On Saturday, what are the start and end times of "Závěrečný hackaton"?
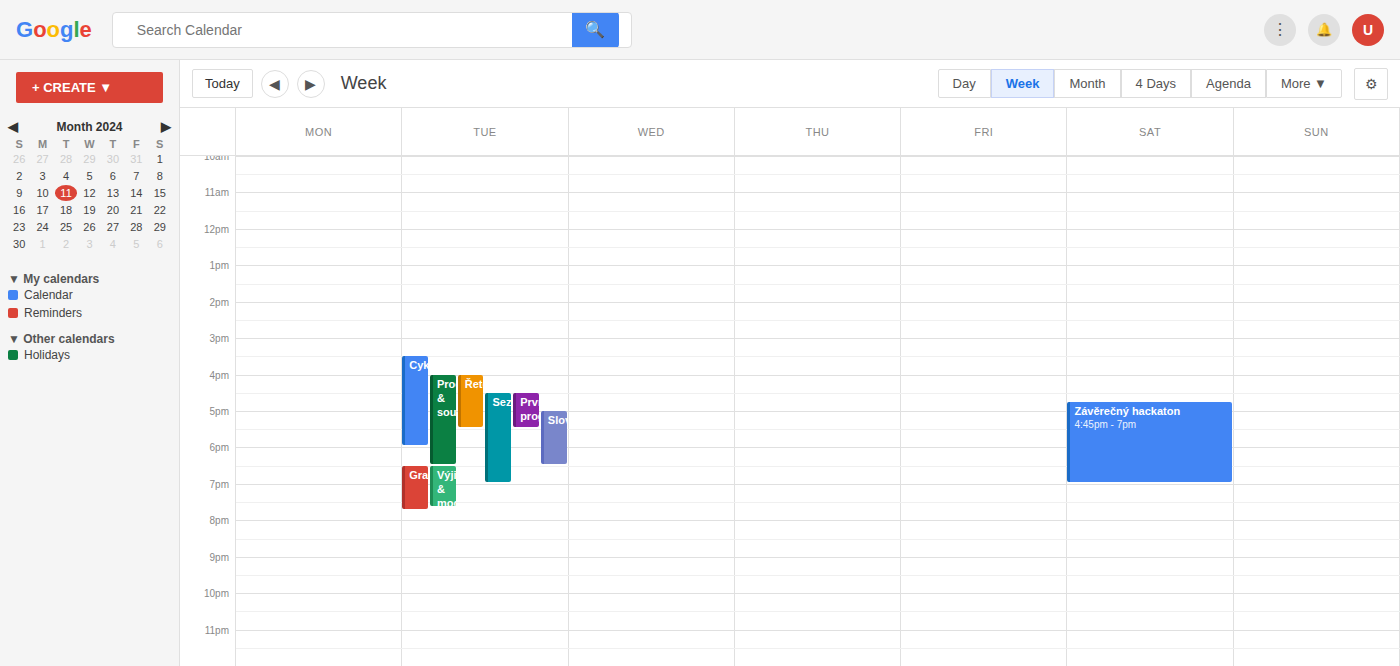
4:45 PM to 7:00 PM